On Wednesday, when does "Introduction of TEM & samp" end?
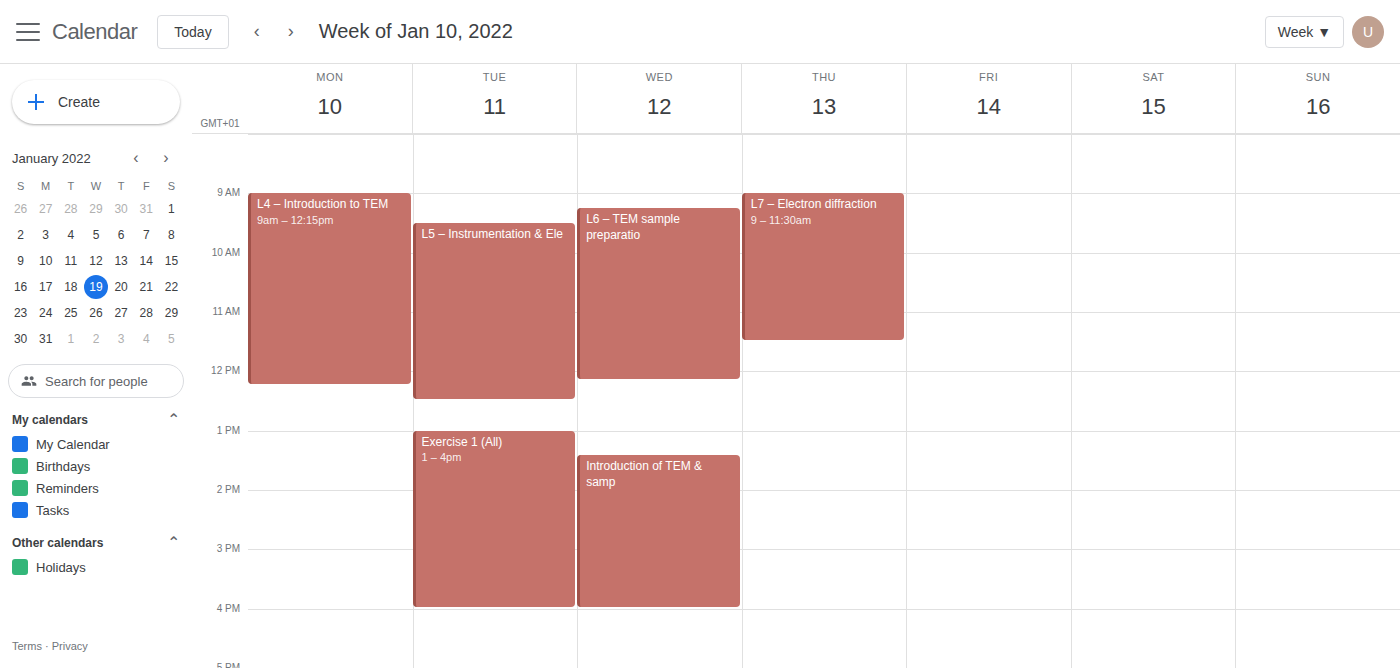
16:00